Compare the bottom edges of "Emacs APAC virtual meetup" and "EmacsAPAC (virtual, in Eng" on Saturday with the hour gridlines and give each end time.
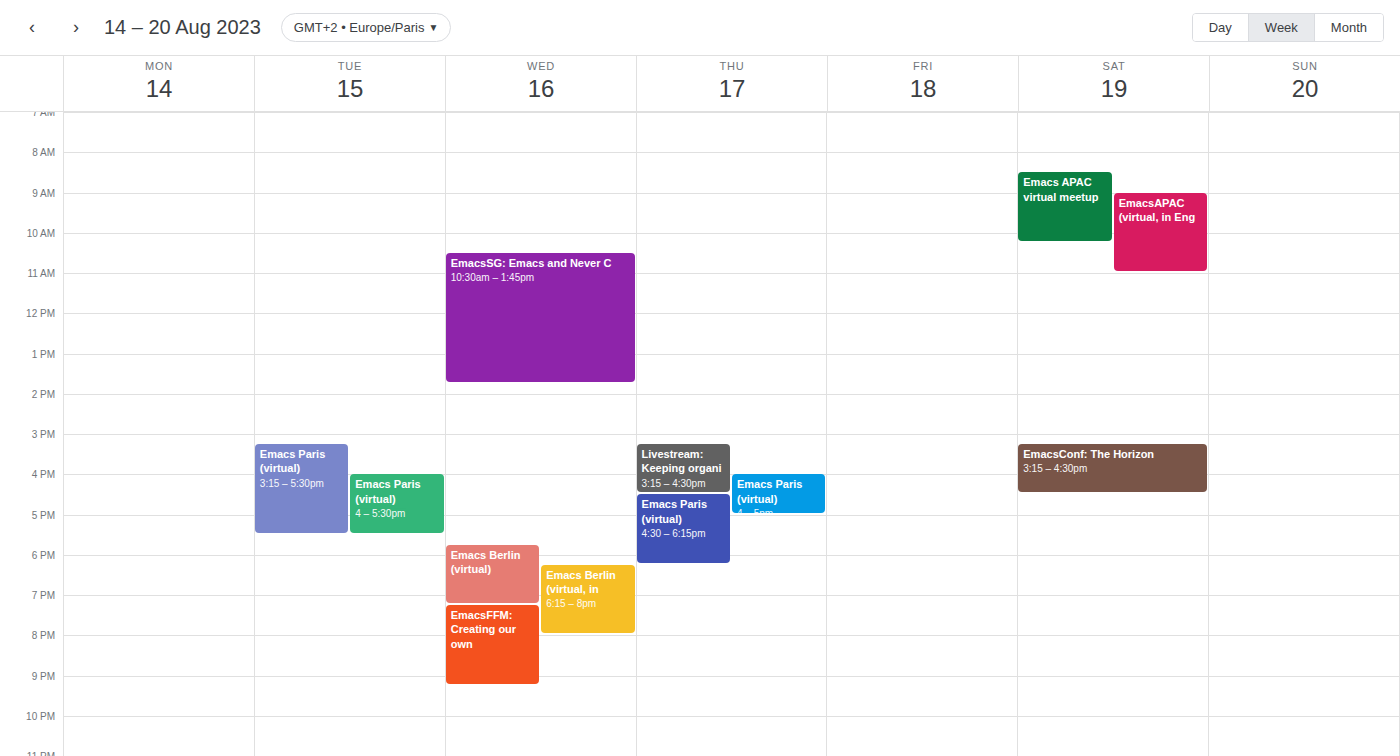
"Emacs APAC virtual meetup": 10:15, neither: a quarter of the way from the 10:00 line to the 11:00 line. "EmacsAPAC (virtual, in Eng": 11:00, exactly on the 11:00 line.